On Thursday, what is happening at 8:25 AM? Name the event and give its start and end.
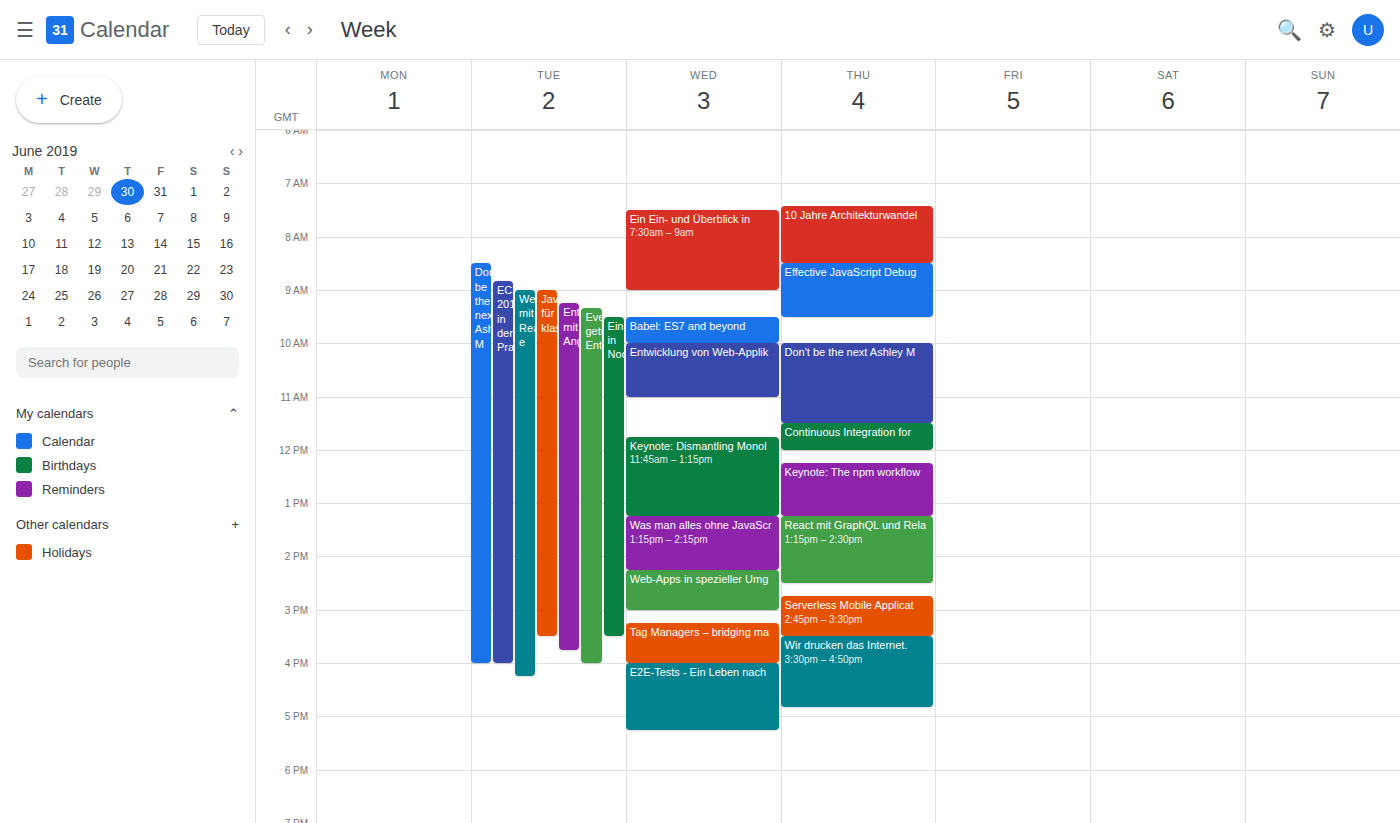
"10 Jahre Architekturwandel", 7:25 AM to 8:30 AM